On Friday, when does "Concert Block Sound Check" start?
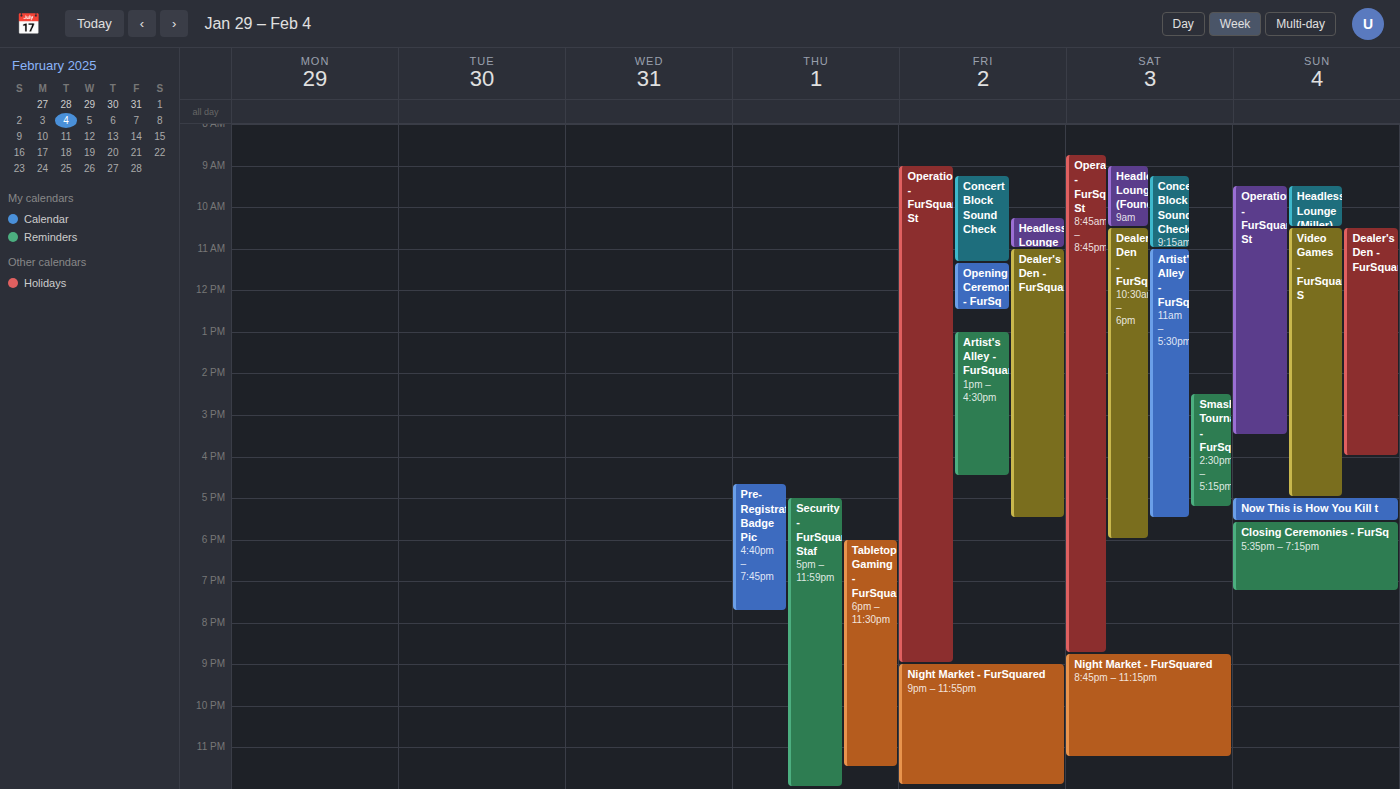
09:15